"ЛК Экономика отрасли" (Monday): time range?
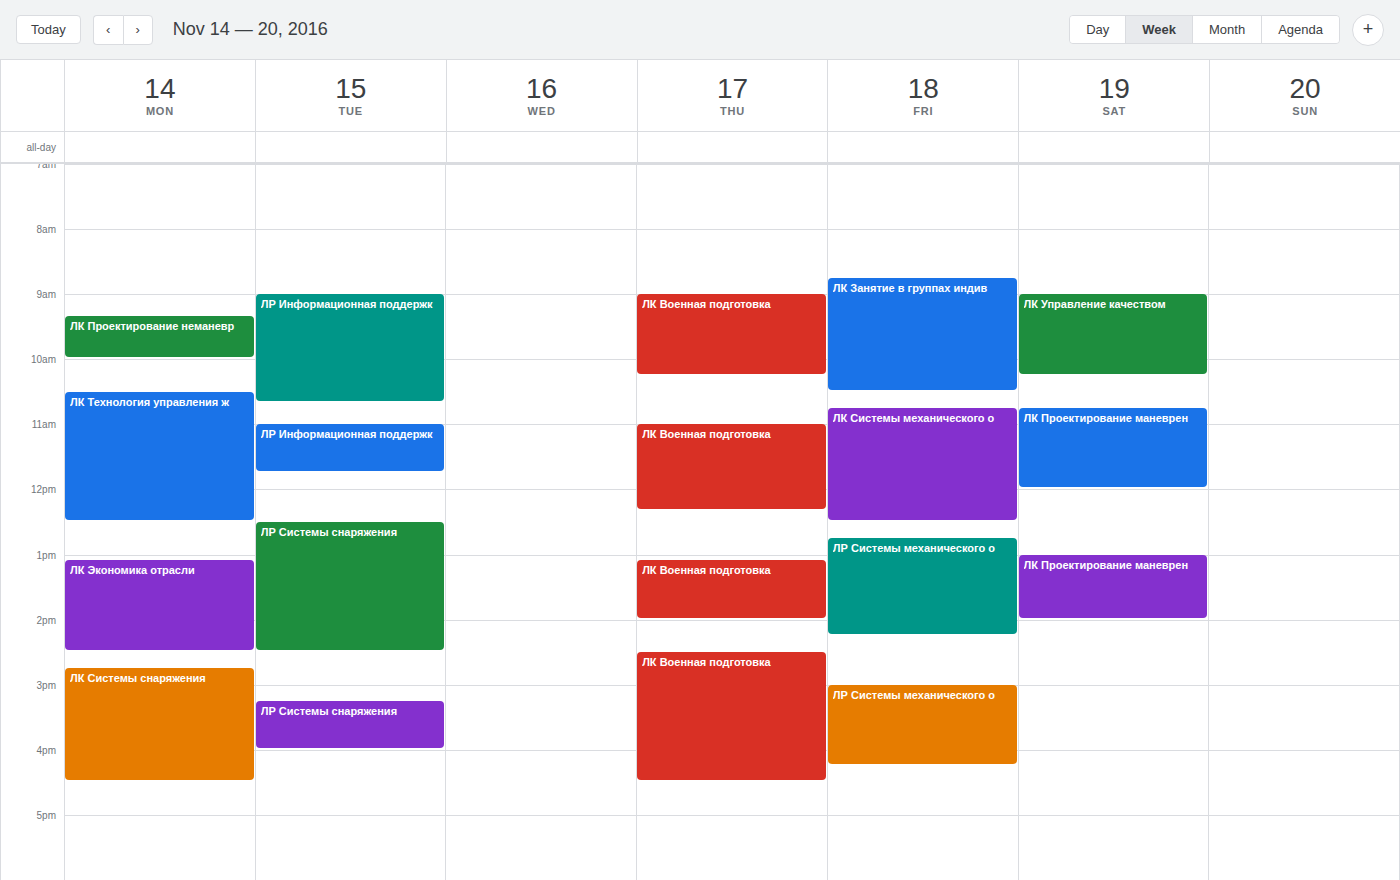
1:05 PM to 2:30 PM